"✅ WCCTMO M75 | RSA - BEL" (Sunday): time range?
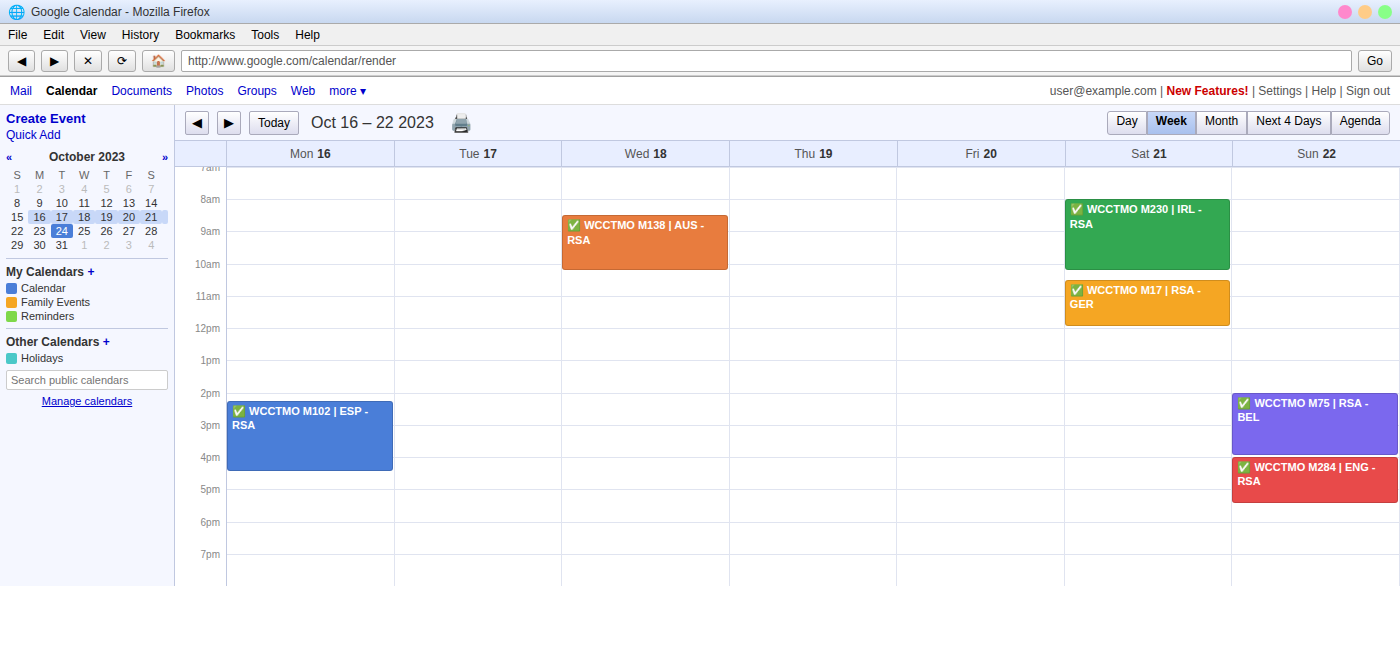
14:00 to 16:00